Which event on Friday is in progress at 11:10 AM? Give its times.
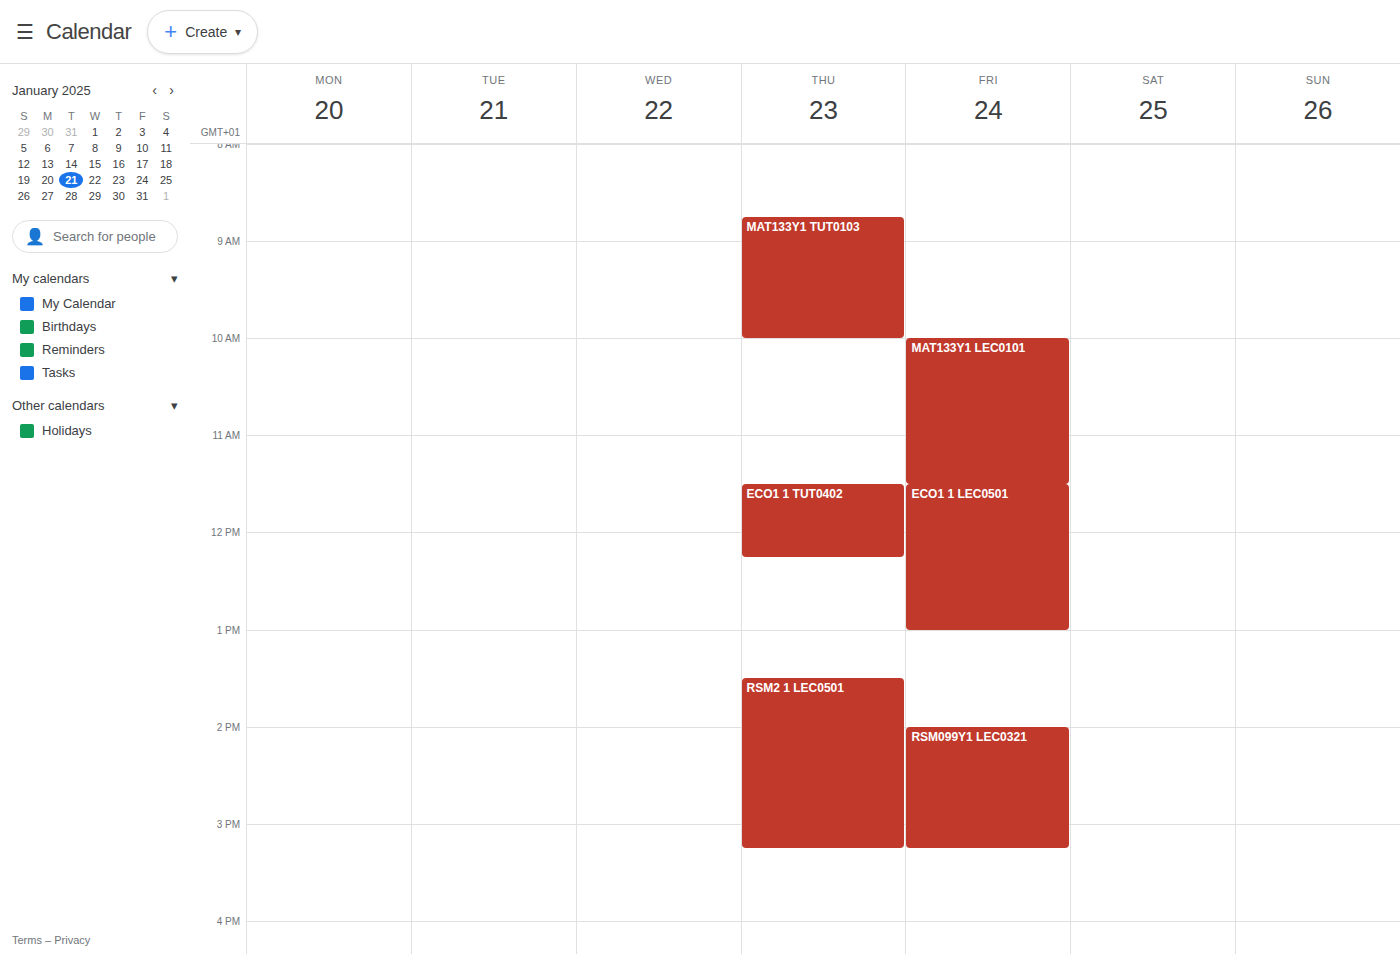
"MAT133Y1 LEC0101", 10:00 AM to 11:30 AM